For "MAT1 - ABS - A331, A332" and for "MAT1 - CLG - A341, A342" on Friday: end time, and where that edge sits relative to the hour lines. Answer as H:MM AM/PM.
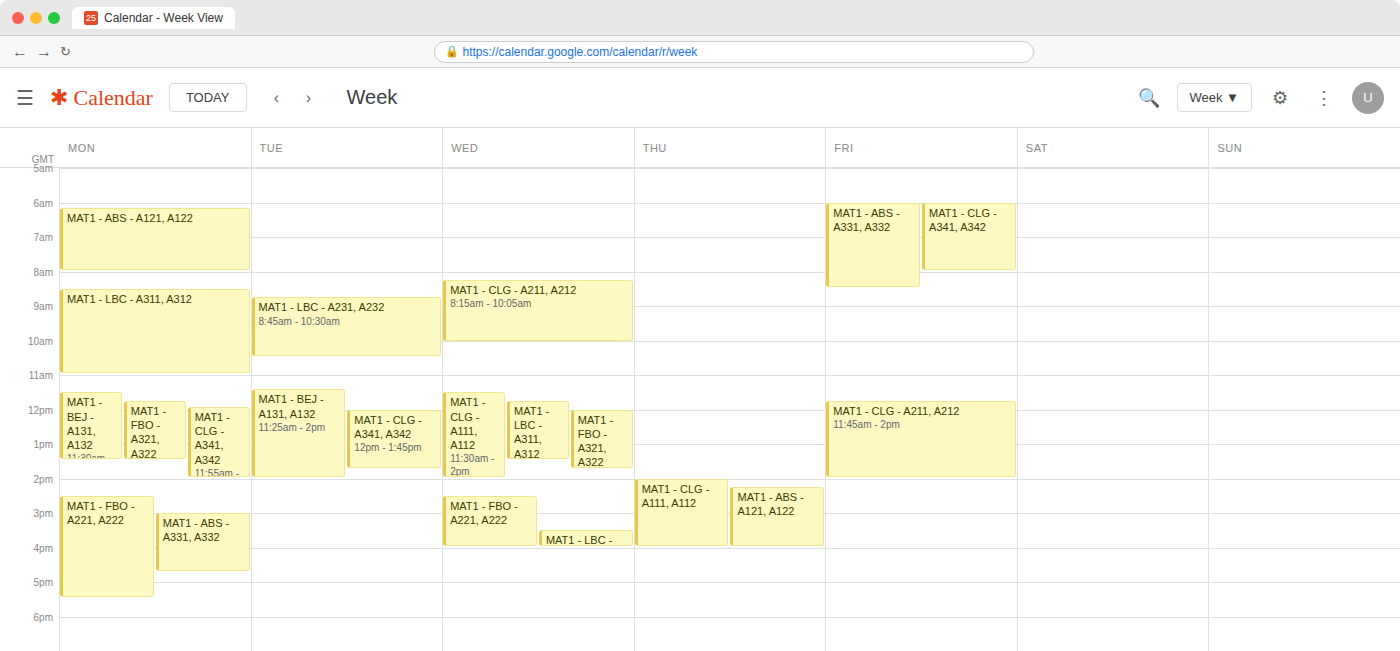
"MAT1 - ABS - A331, A332": 8:30 AM, halfway between the 8 AM and 9 AM lines. "MAT1 - CLG - A341, A342": 8:00 AM, exactly on the 8 AM line.